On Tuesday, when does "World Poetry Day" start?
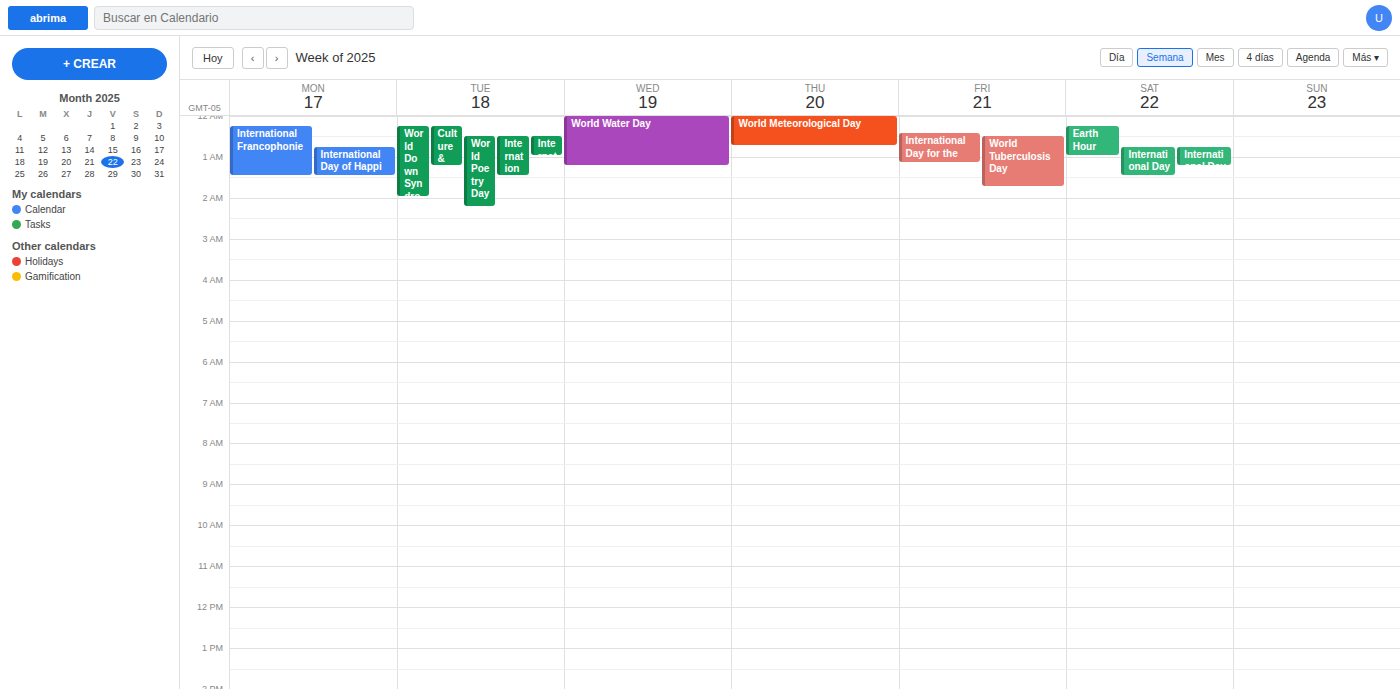
12:30 AM